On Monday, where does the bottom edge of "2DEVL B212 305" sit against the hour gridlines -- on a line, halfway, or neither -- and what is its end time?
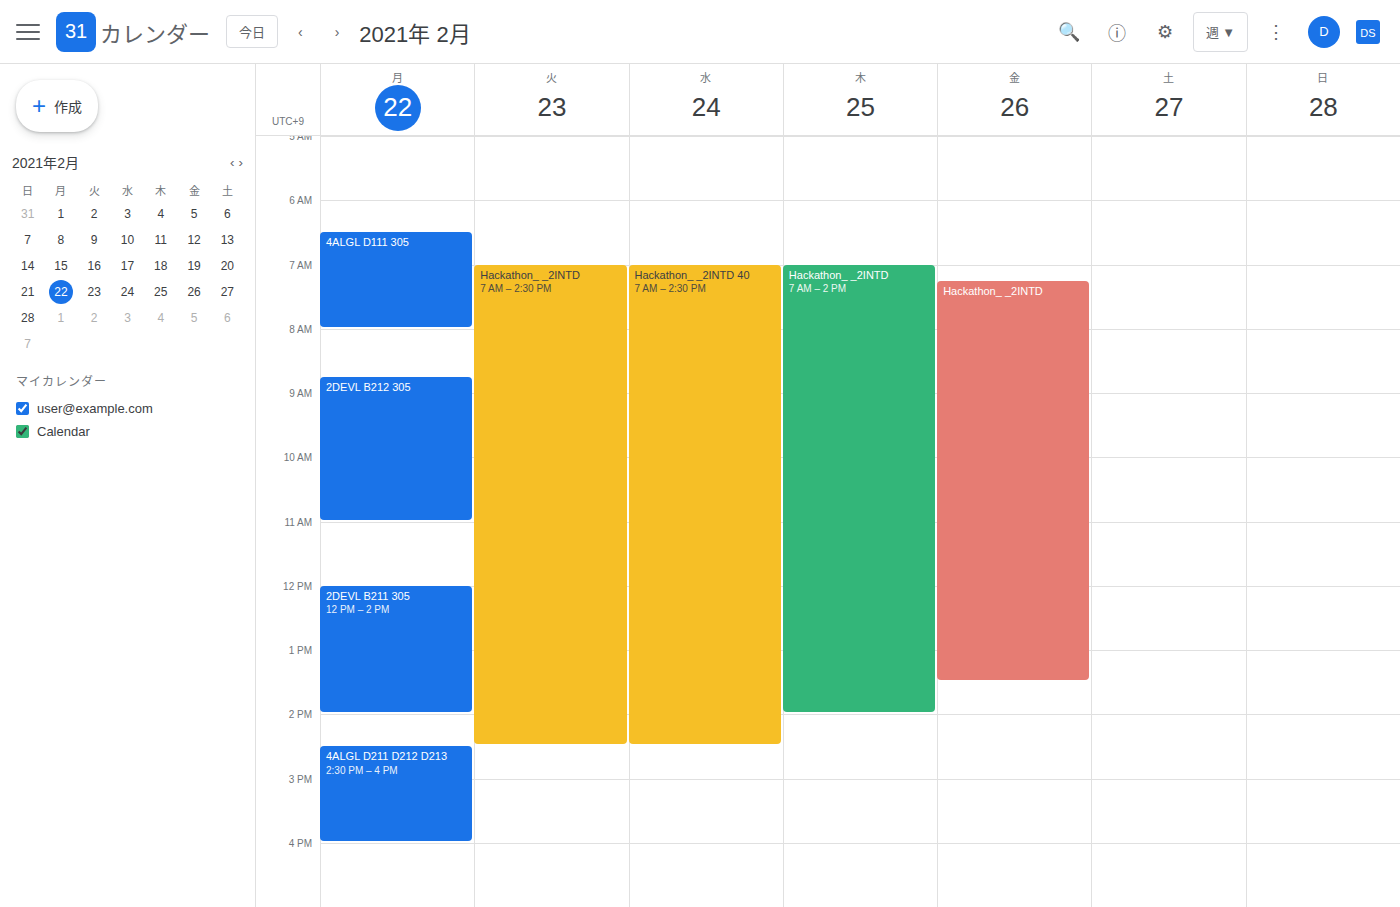
11:00 AM -- exactly on the 11 AM line.